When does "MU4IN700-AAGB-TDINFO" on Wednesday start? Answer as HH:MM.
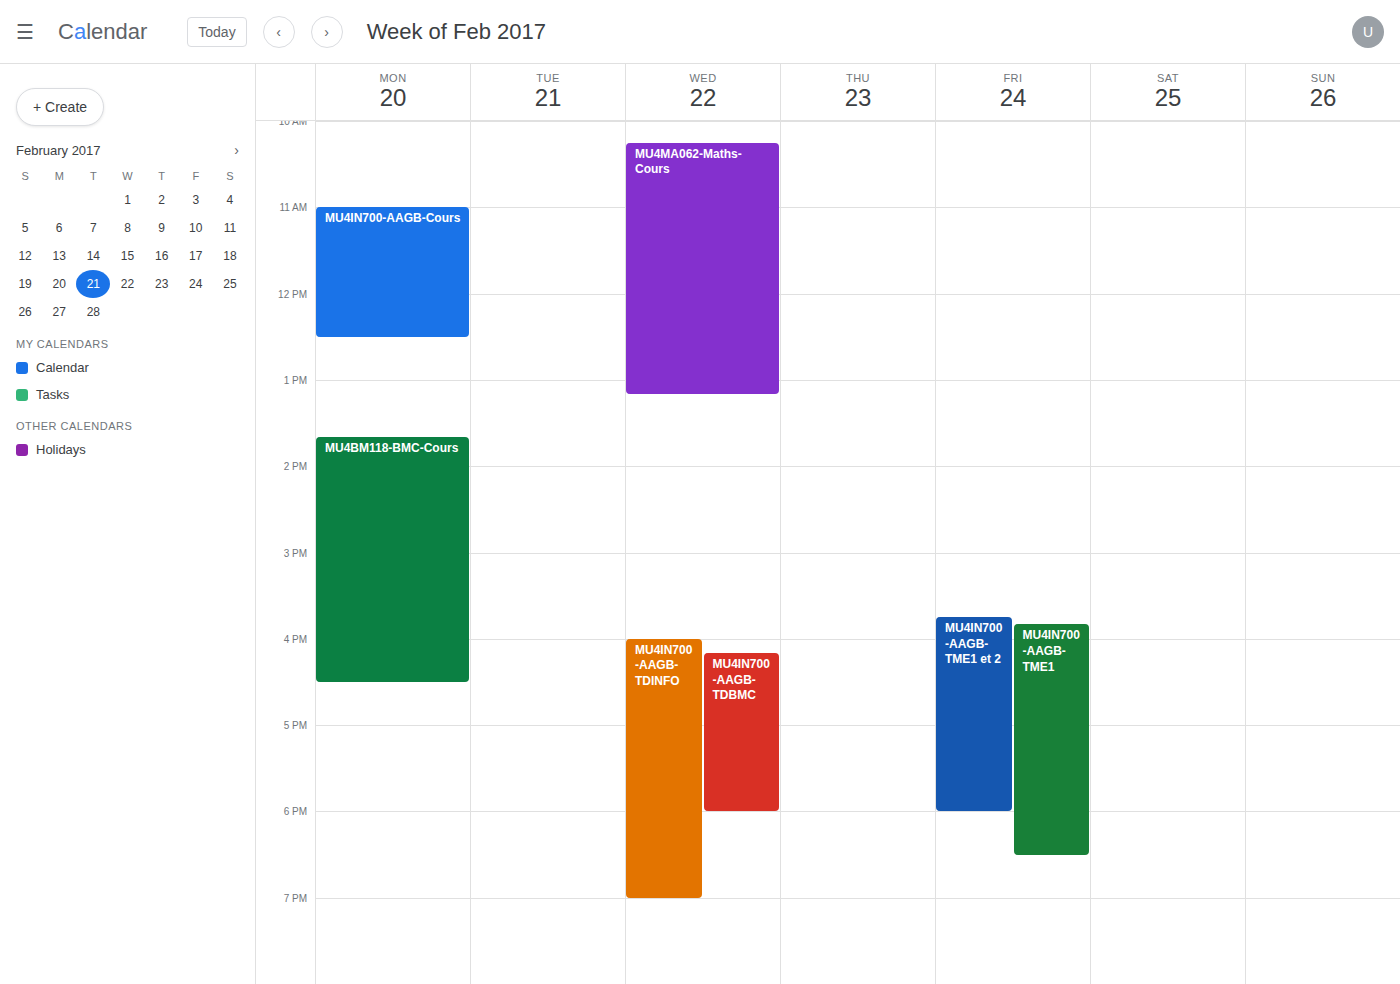
16:00